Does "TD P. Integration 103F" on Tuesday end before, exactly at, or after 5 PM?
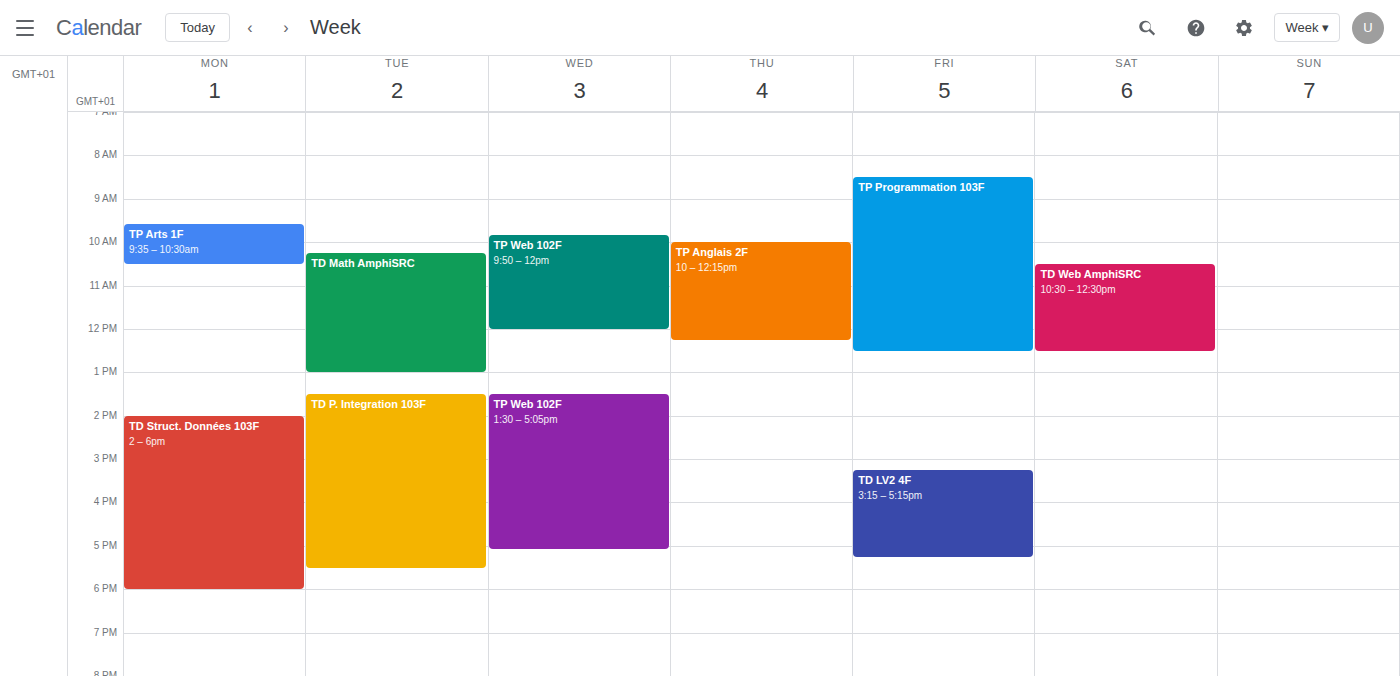
5:30 PM -- after 5 PM, 30 minutes below the 5 PM line.